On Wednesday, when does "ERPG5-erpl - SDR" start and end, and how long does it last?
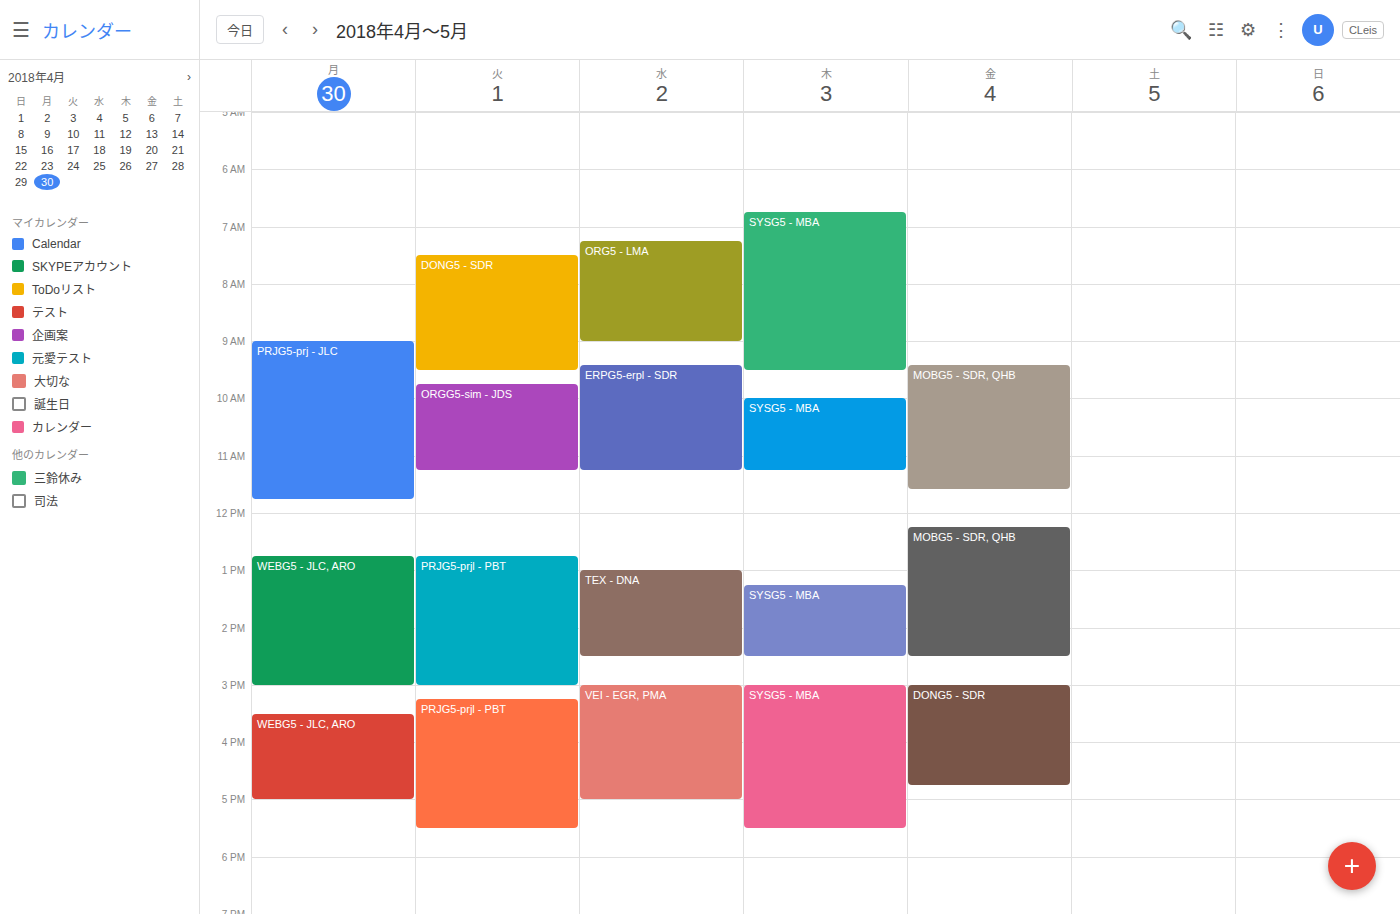
9:25 AM to 11:15 AM, 1 hour 50 minutes